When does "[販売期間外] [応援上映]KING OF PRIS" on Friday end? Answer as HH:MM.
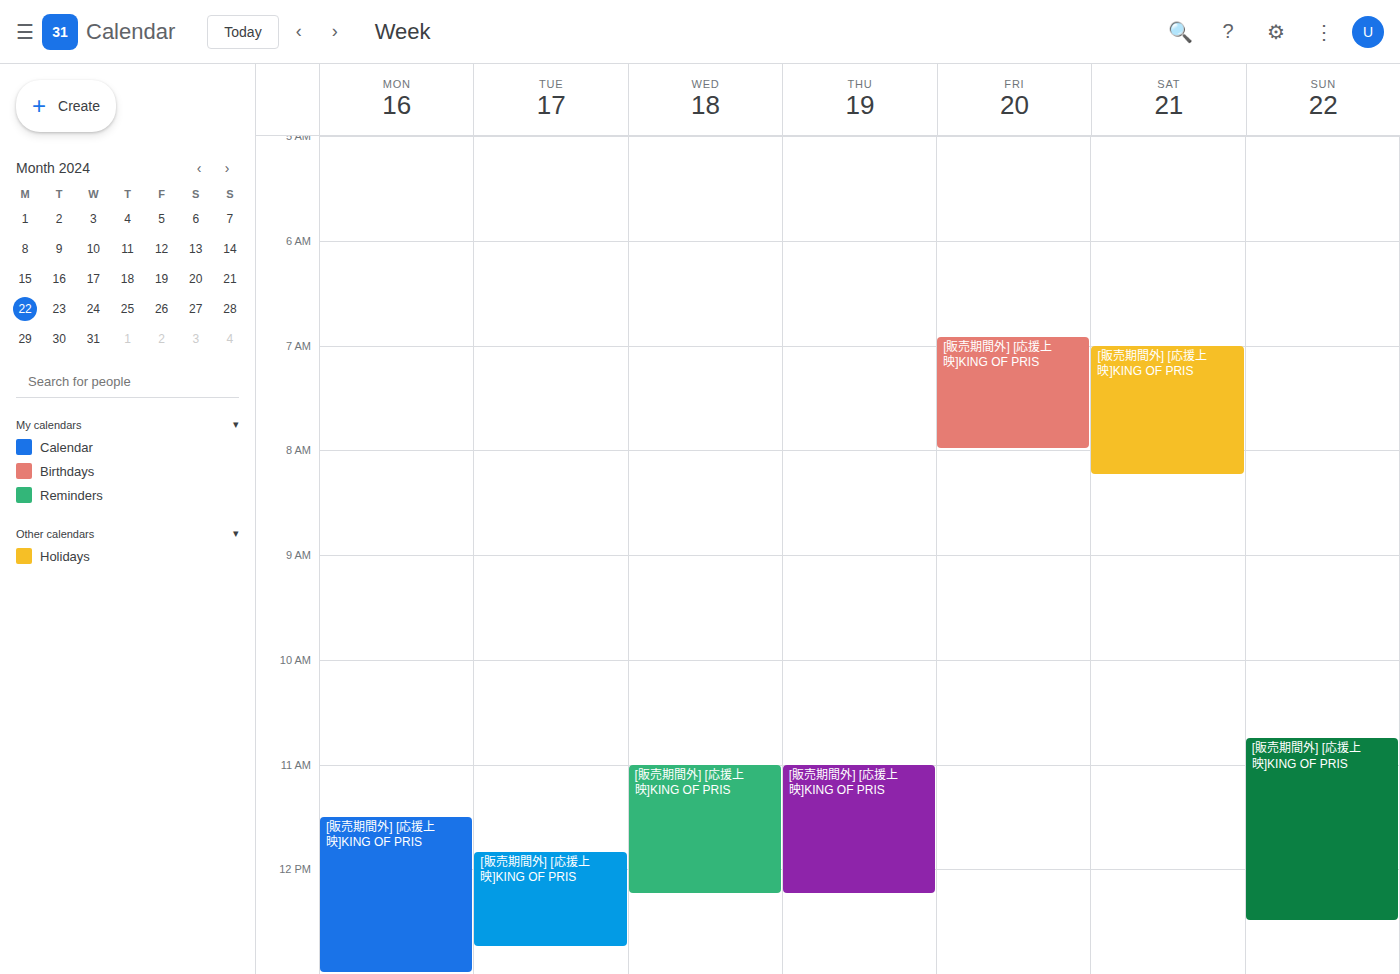
08:00